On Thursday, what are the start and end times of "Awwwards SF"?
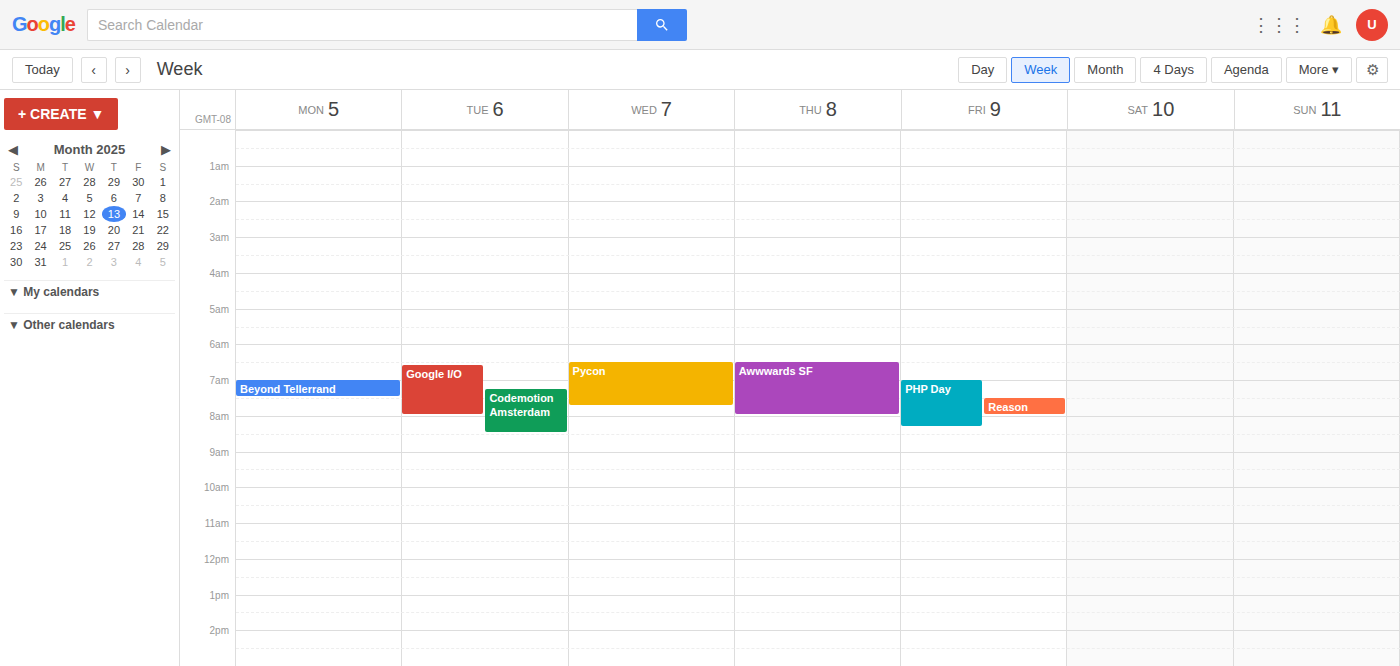
6:30 AM to 8:00 AM